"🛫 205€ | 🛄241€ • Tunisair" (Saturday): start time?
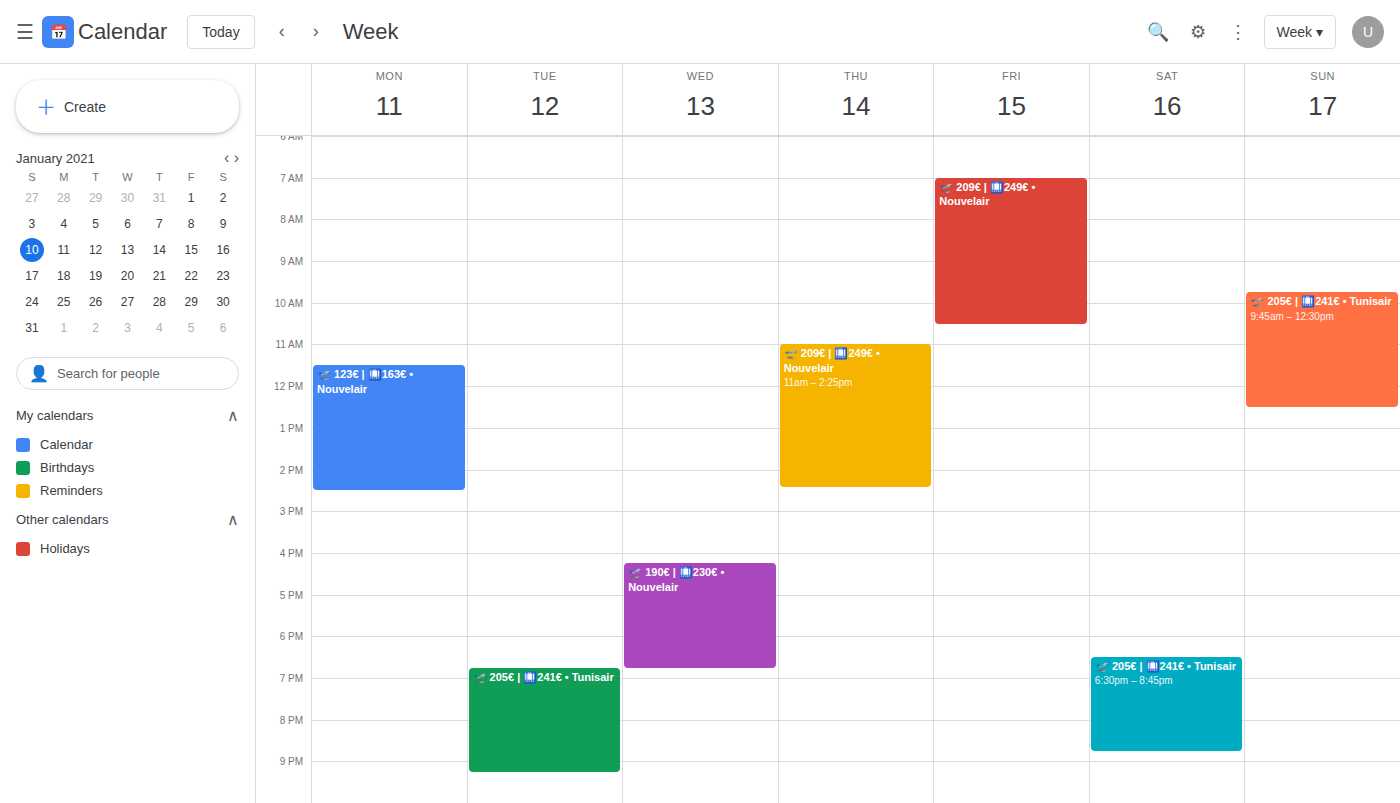
6:30 PM